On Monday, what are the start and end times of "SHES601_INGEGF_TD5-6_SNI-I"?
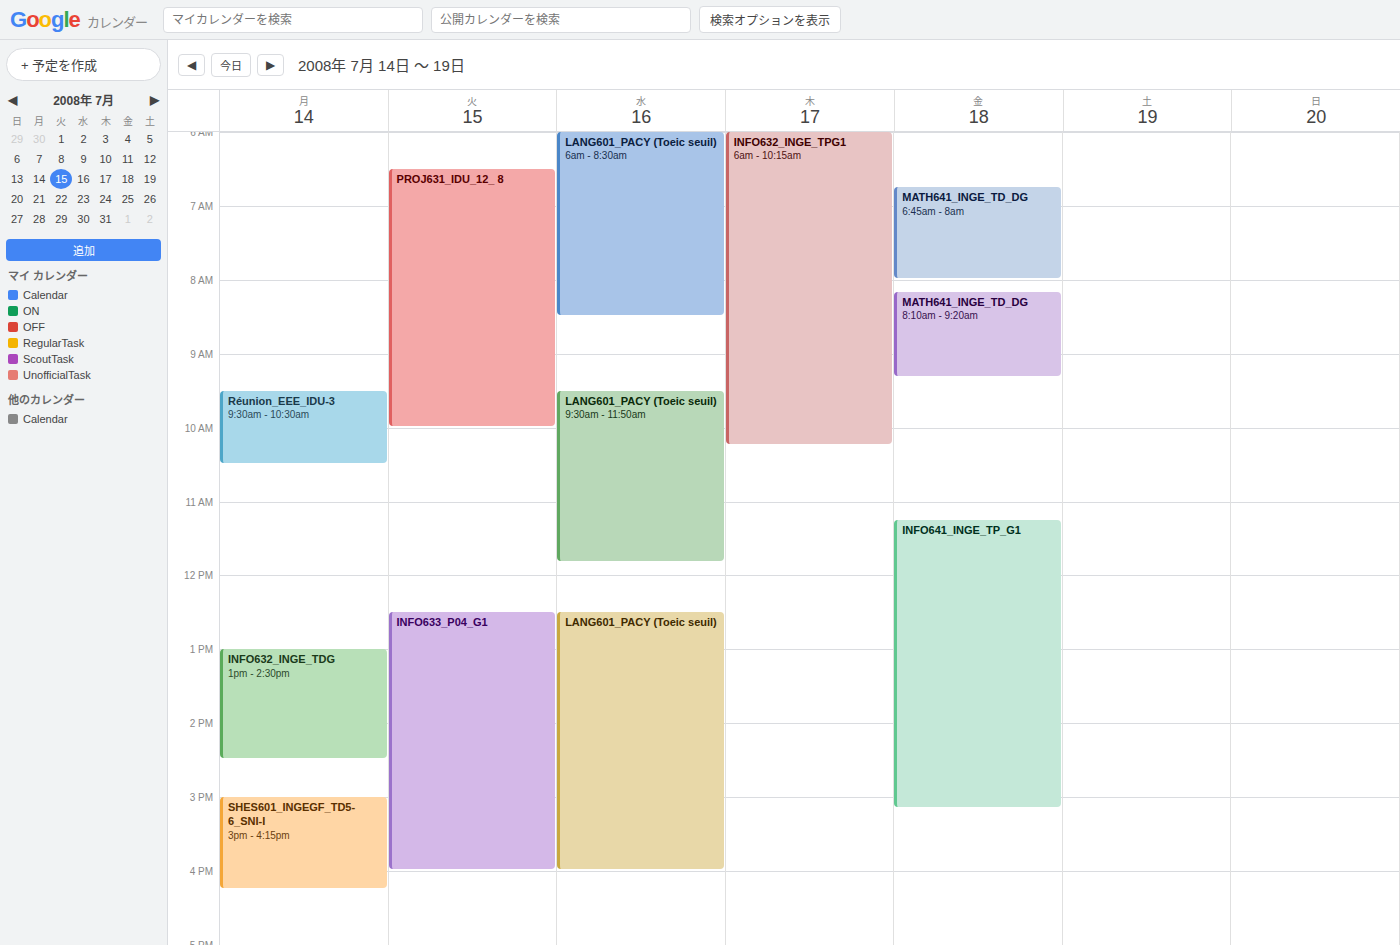
3:00 PM to 4:15 PM